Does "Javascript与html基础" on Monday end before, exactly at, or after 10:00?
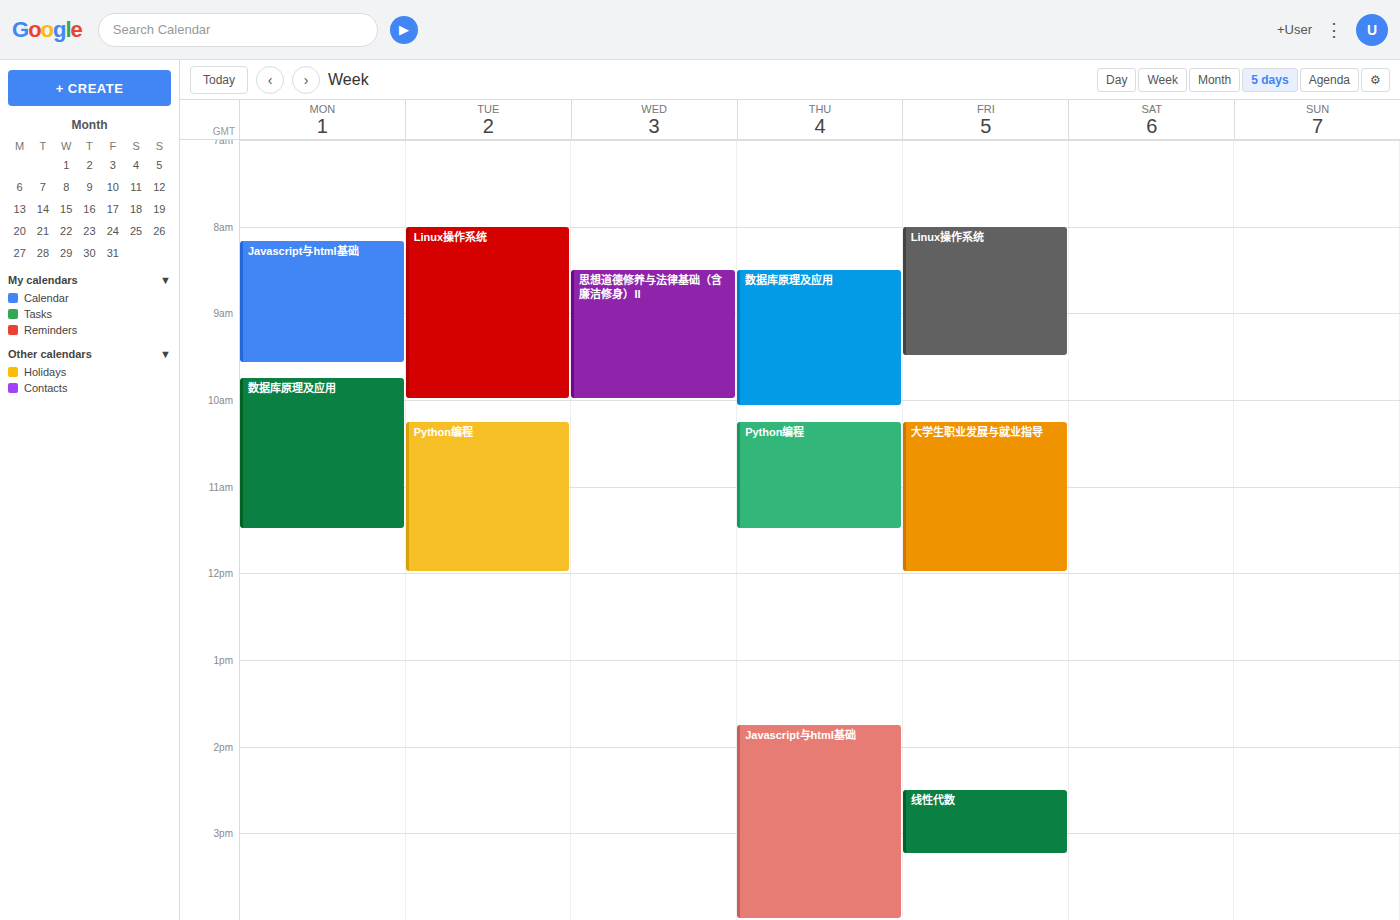
09:35 -- before 10:00, 25 minutes above the 10:00 line.